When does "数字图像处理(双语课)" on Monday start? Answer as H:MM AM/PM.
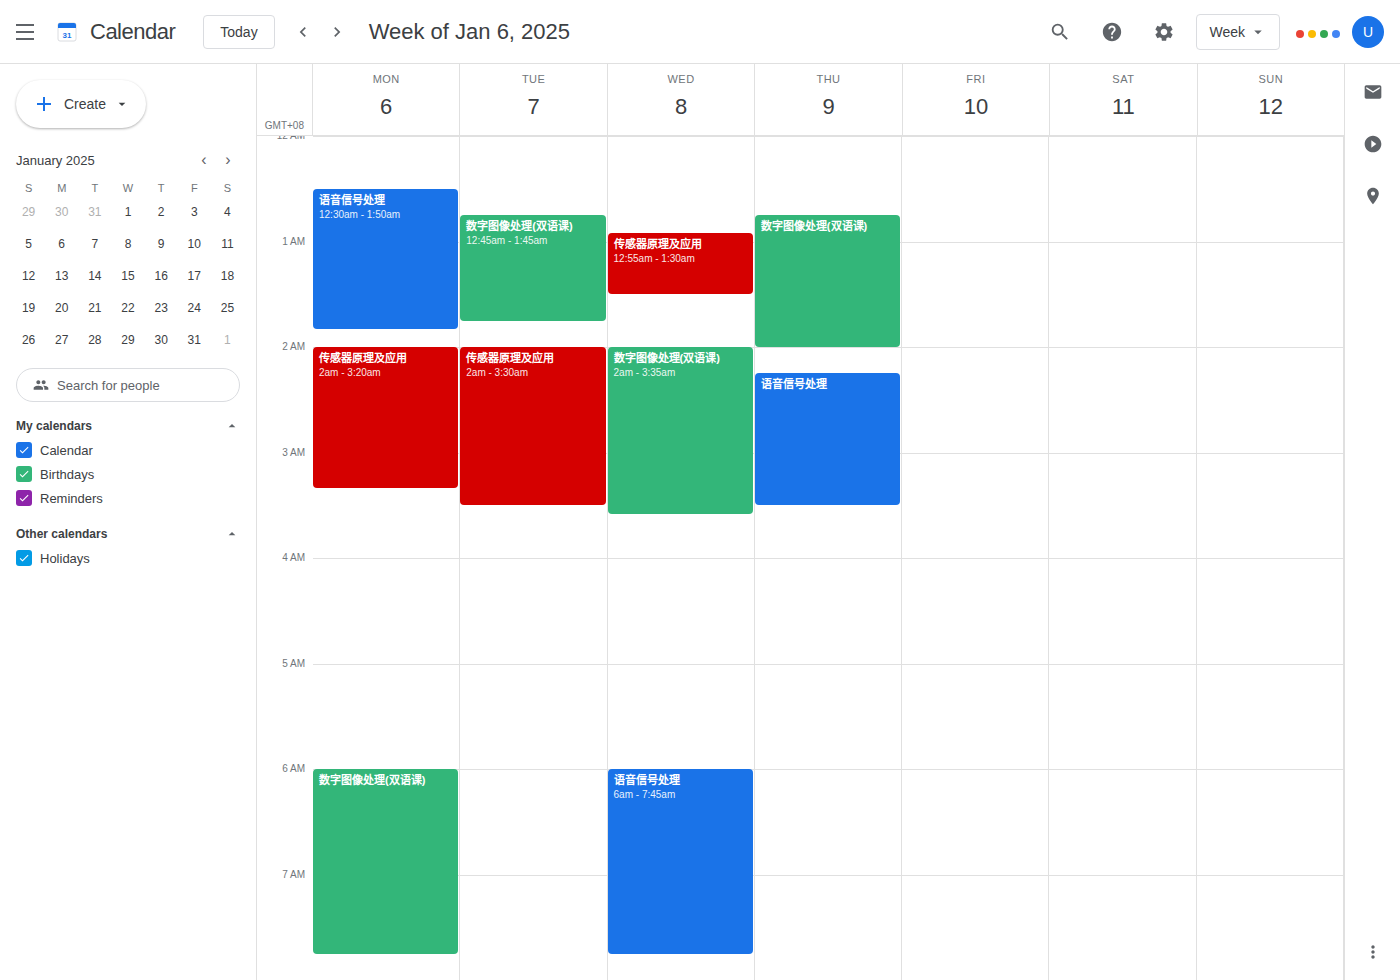
6:00 AM